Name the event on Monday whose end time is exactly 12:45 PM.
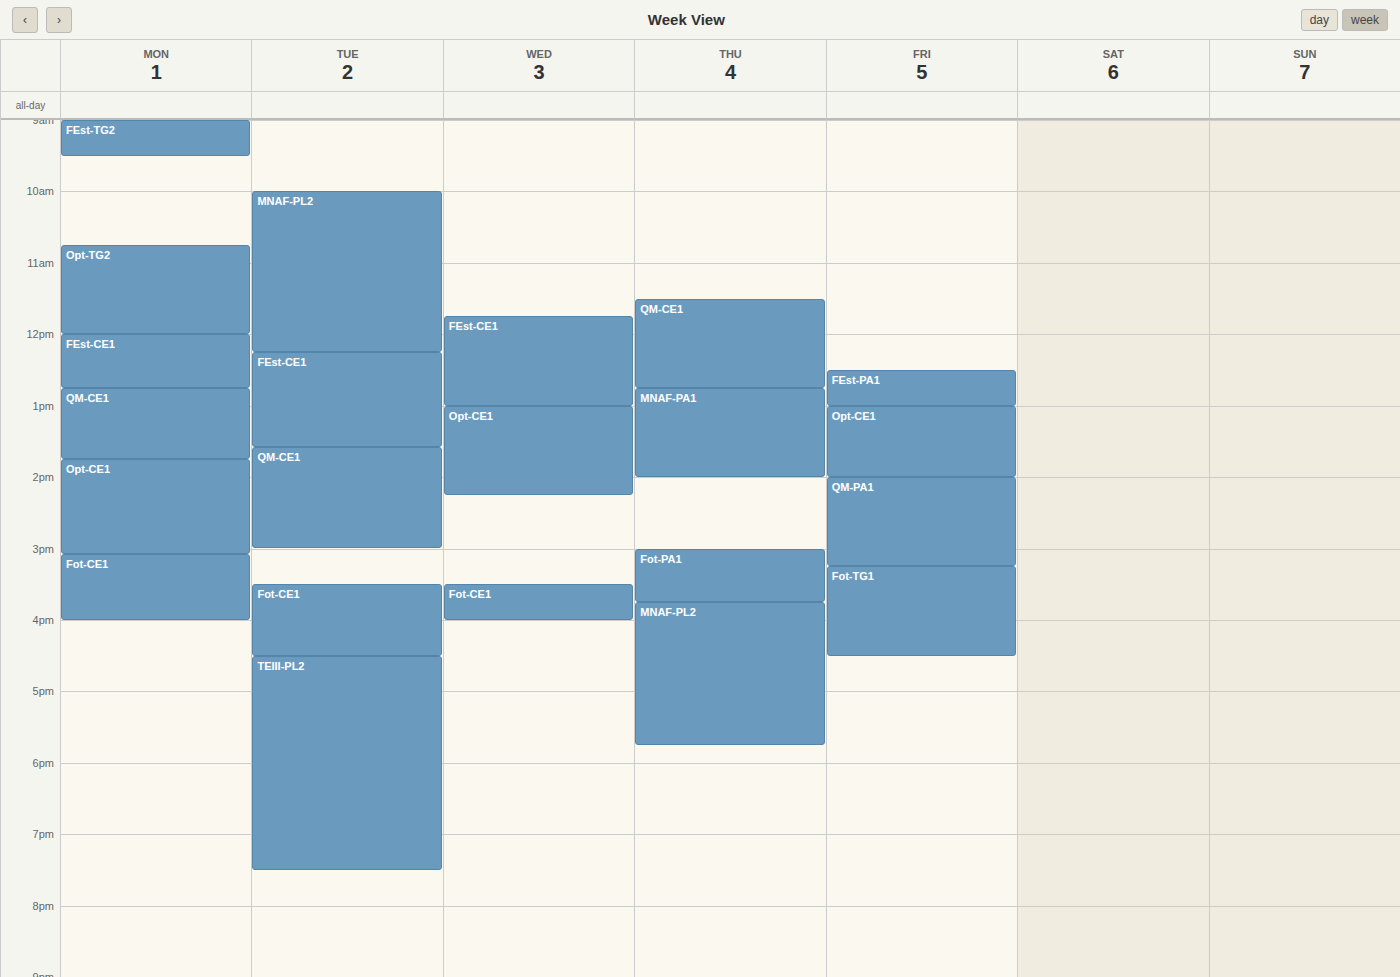
"FEst-CE1"